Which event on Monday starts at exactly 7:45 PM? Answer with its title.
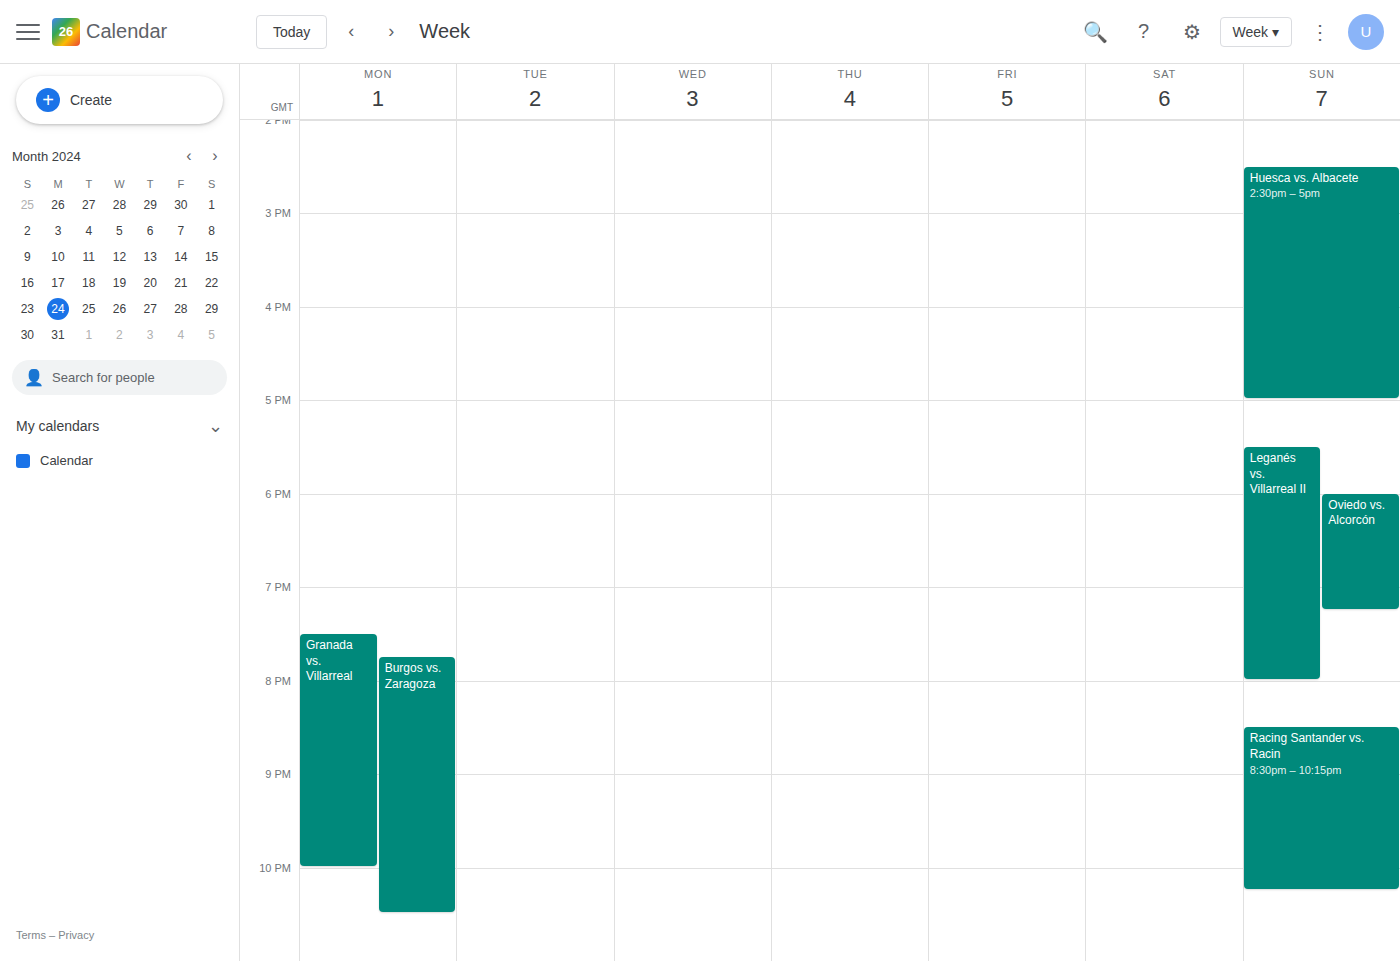
"Burgos vs. Zaragoza"